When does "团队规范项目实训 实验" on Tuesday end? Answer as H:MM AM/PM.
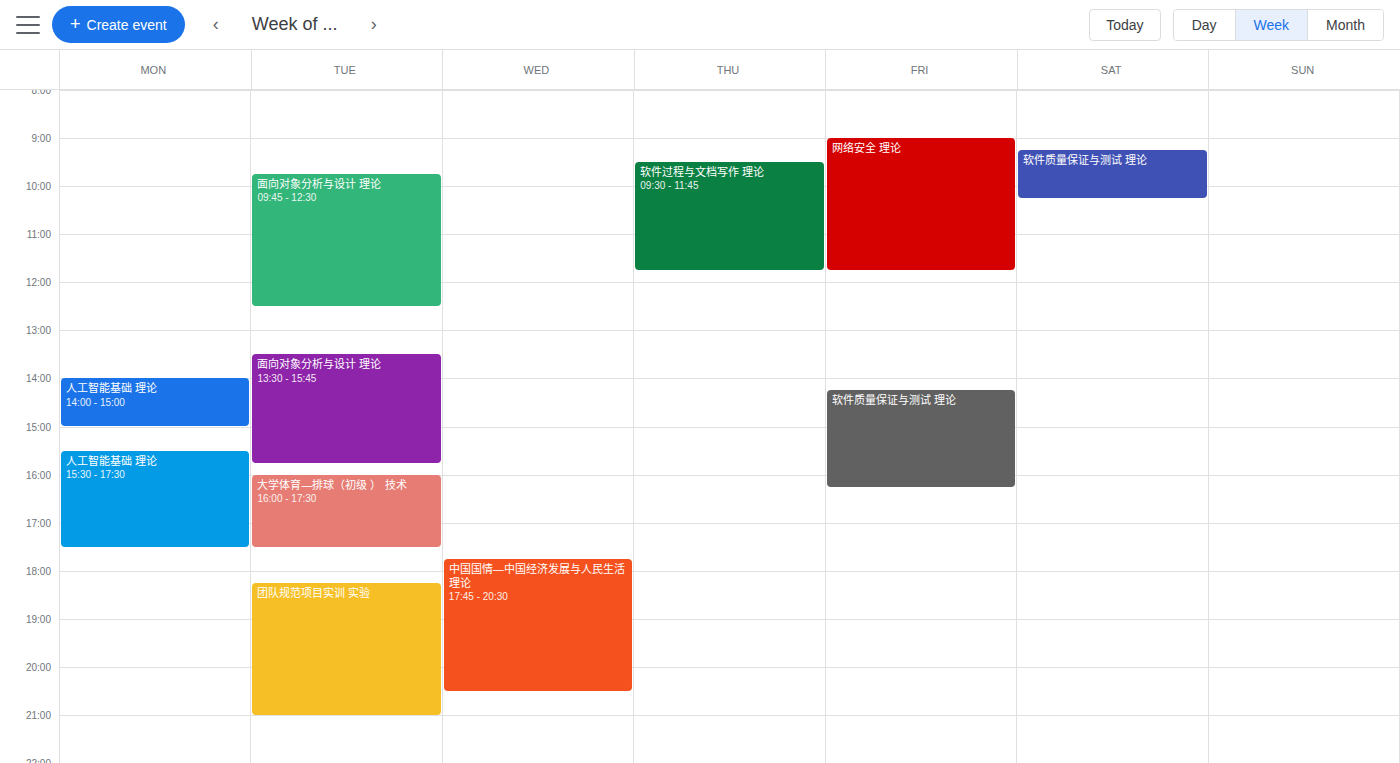
9:00 PM